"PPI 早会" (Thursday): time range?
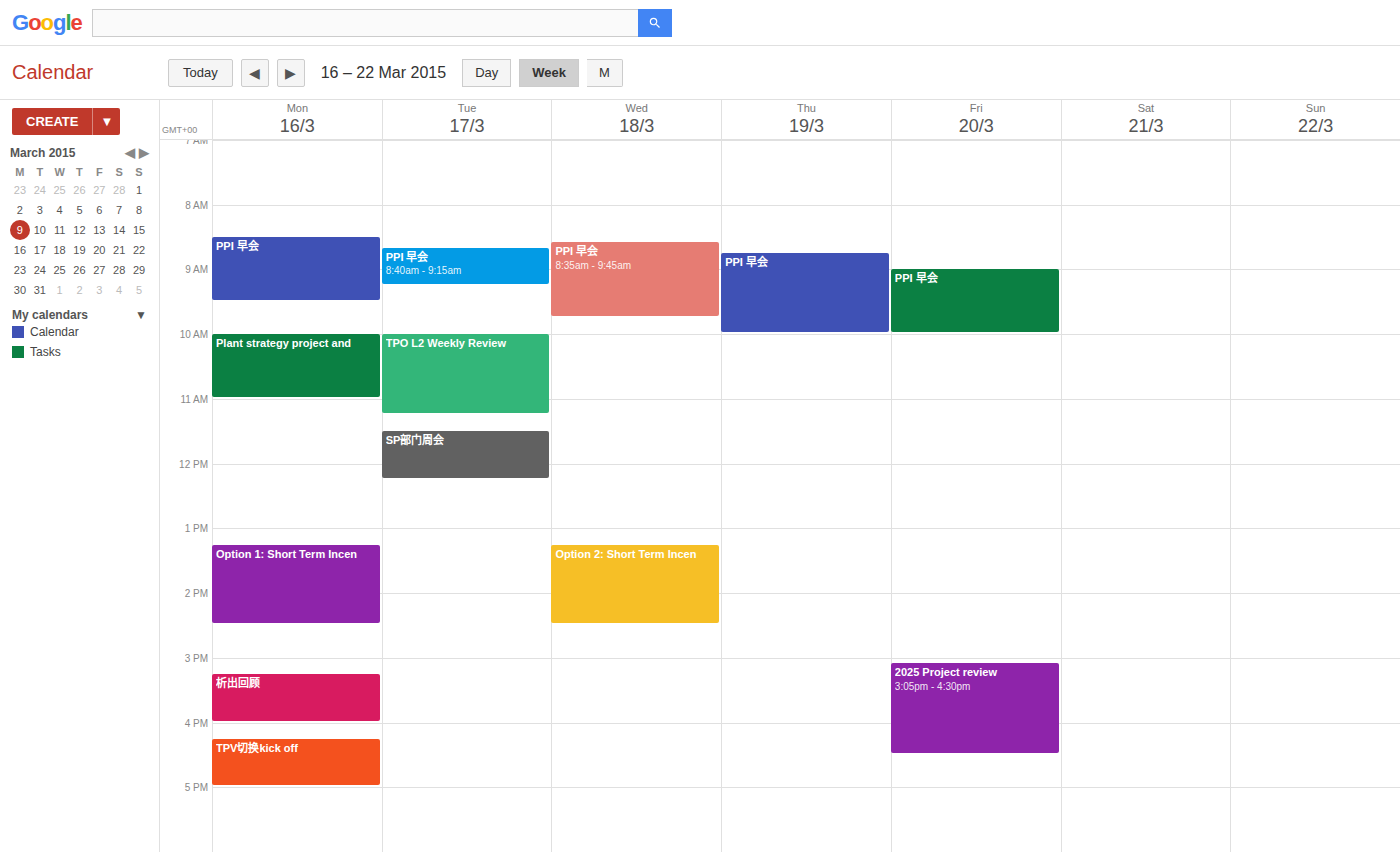
8:45 AM to 10:00 AM